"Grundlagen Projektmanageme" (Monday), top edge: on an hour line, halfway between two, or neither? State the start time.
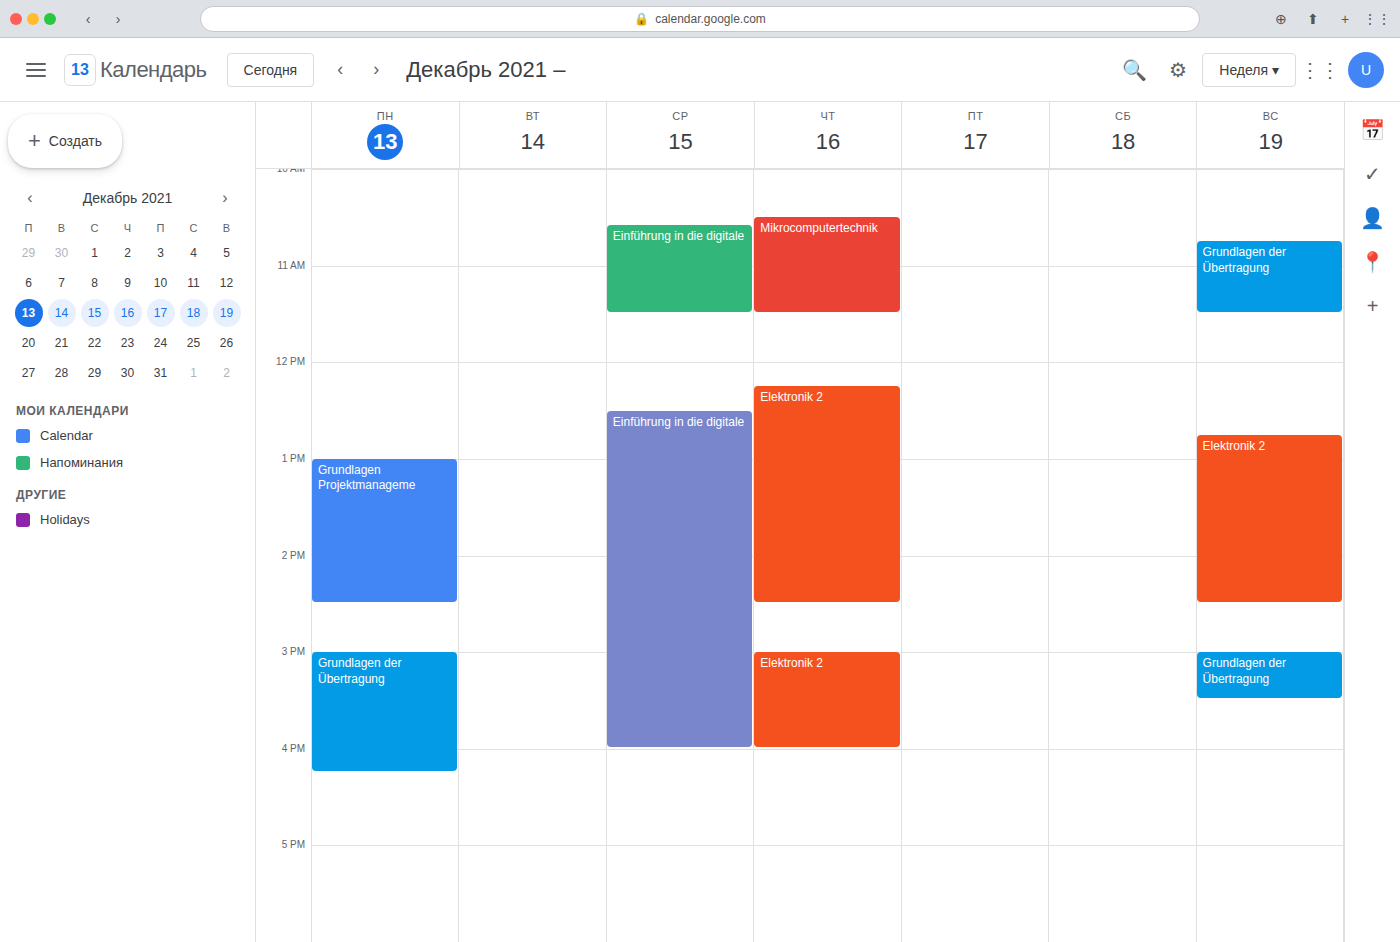
1:00 PM -- exactly on the 1 PM line.